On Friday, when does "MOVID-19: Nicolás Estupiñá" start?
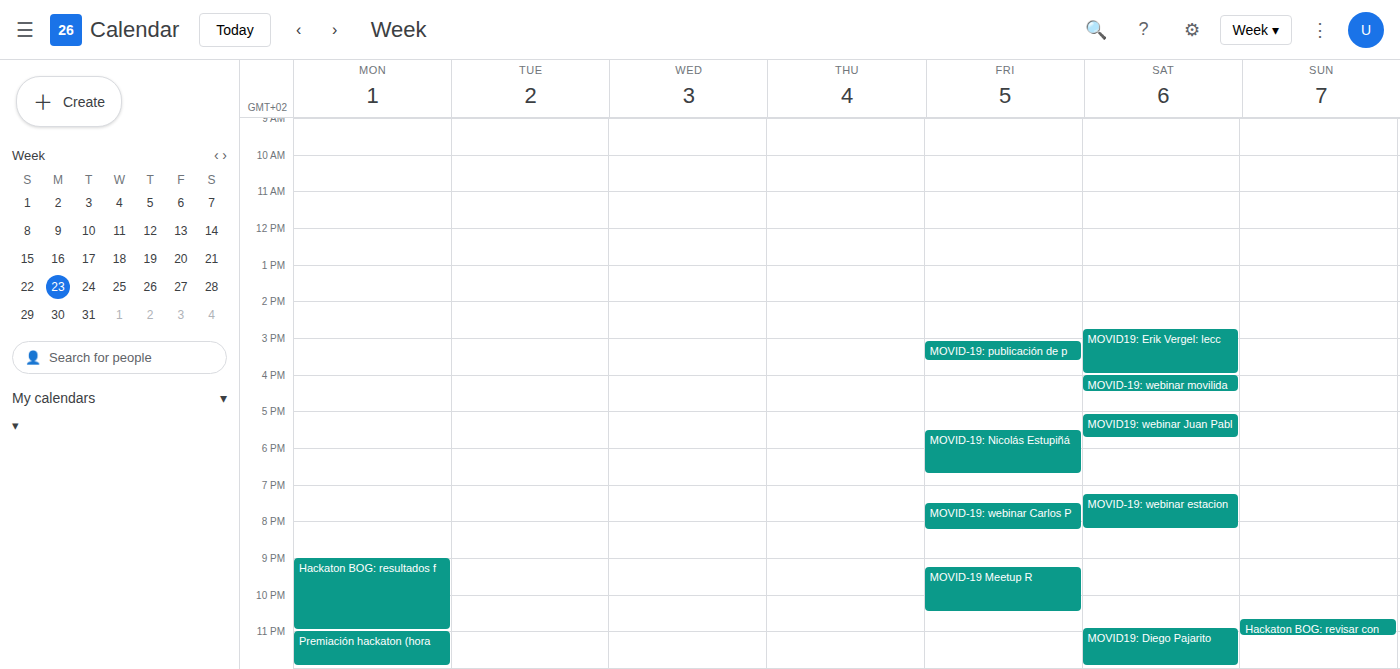
5:30 PM